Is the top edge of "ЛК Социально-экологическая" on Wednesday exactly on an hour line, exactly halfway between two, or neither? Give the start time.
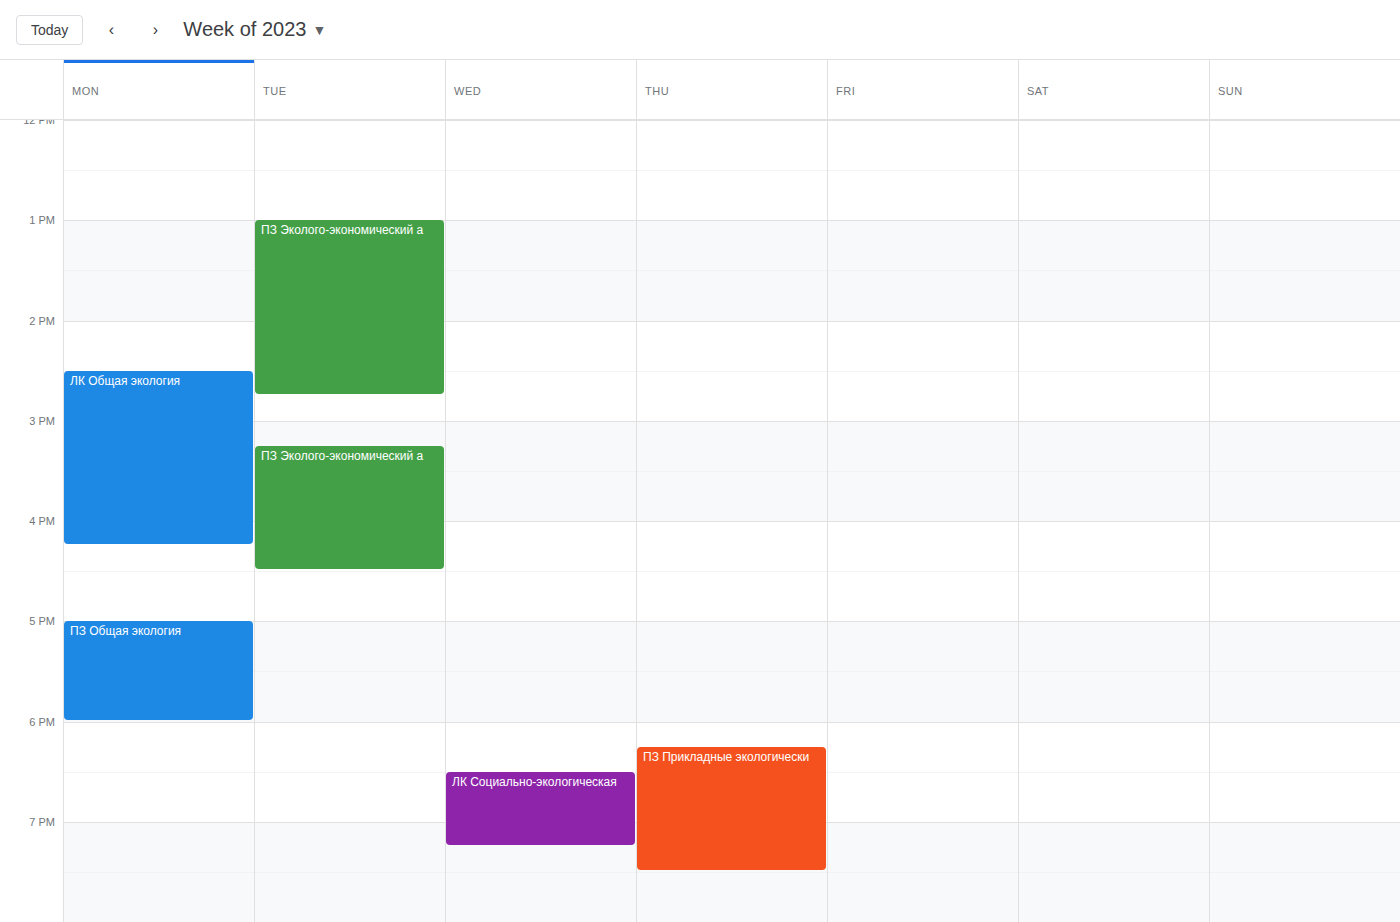
6:30 PM -- halfway between the 6 PM and 7 PM lines.